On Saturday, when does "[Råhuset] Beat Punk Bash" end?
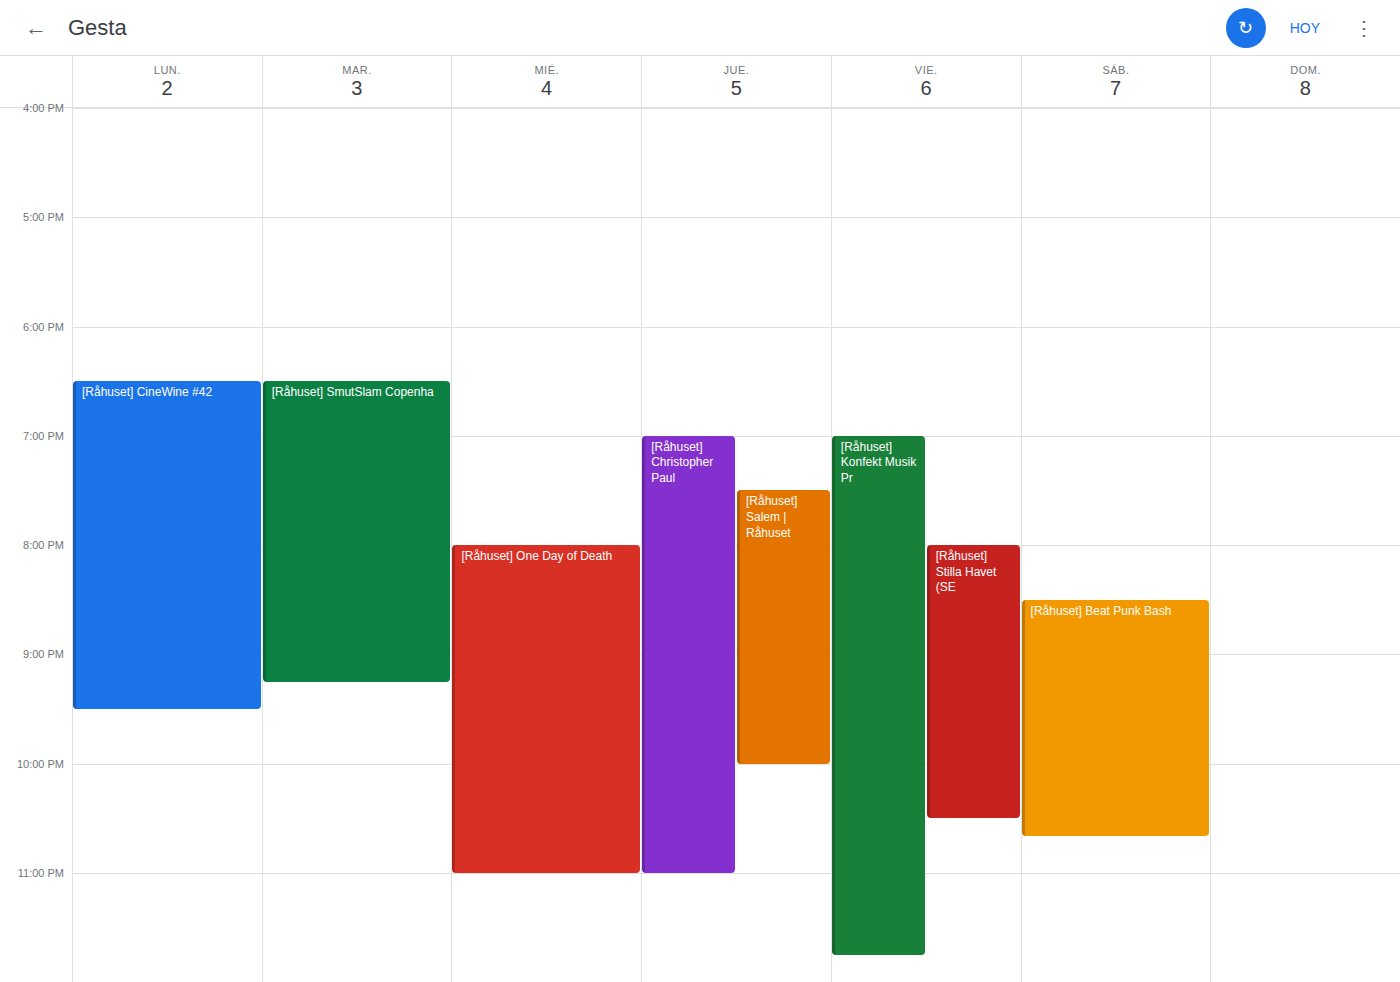
10:40 PM